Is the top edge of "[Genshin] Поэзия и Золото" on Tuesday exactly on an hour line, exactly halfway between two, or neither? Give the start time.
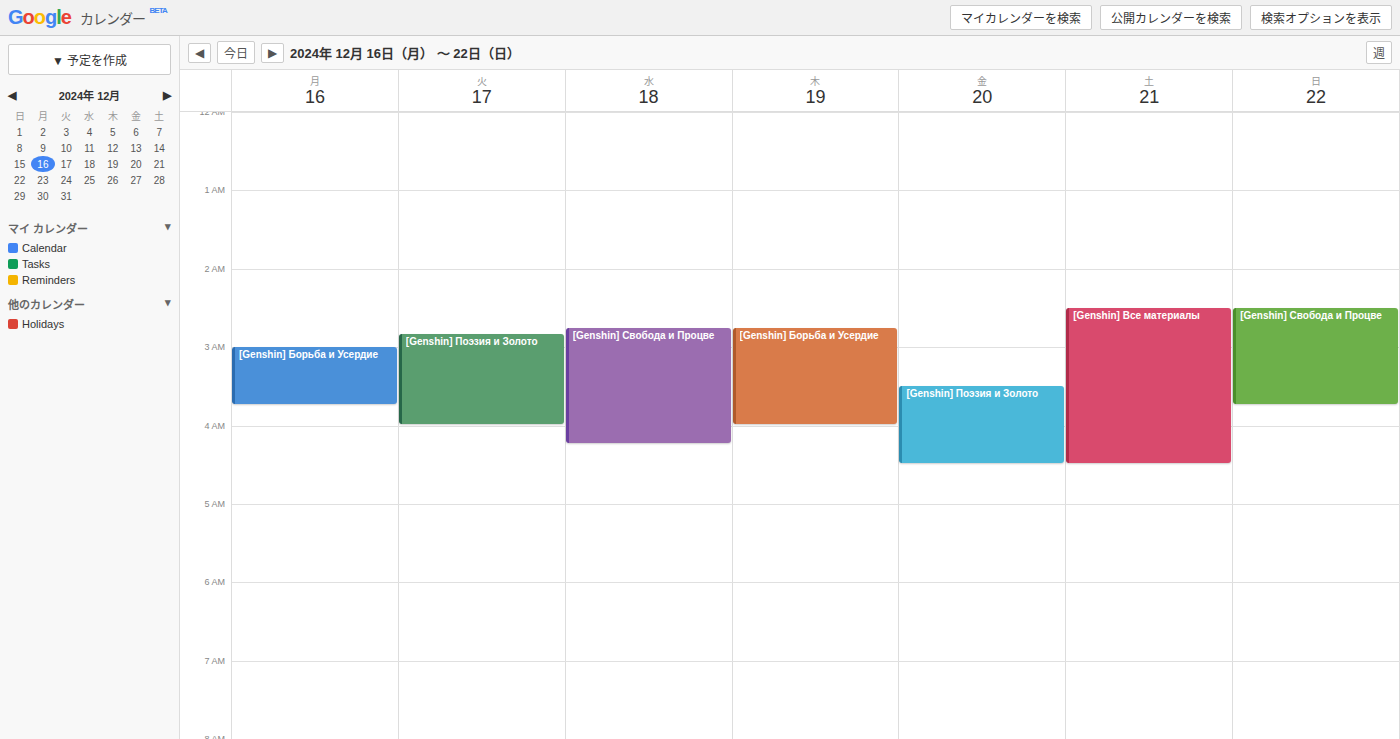
02:50 -- neither: 50 minutes below the 02:00 line and 10 minutes above the 03:00 line.